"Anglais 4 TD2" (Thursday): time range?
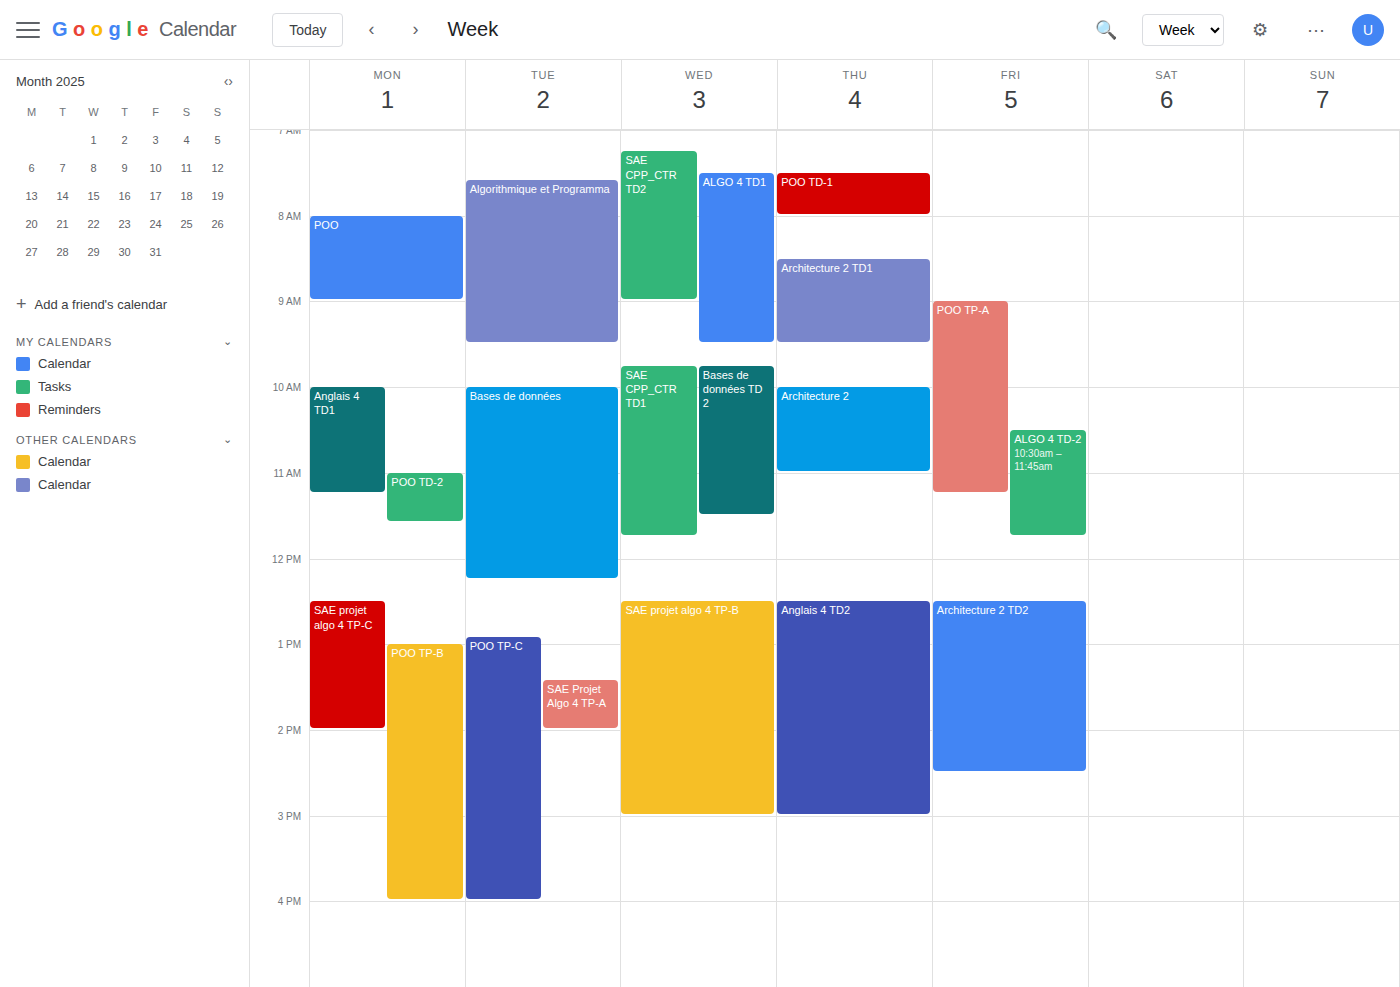
12:30 PM to 3:00 PM